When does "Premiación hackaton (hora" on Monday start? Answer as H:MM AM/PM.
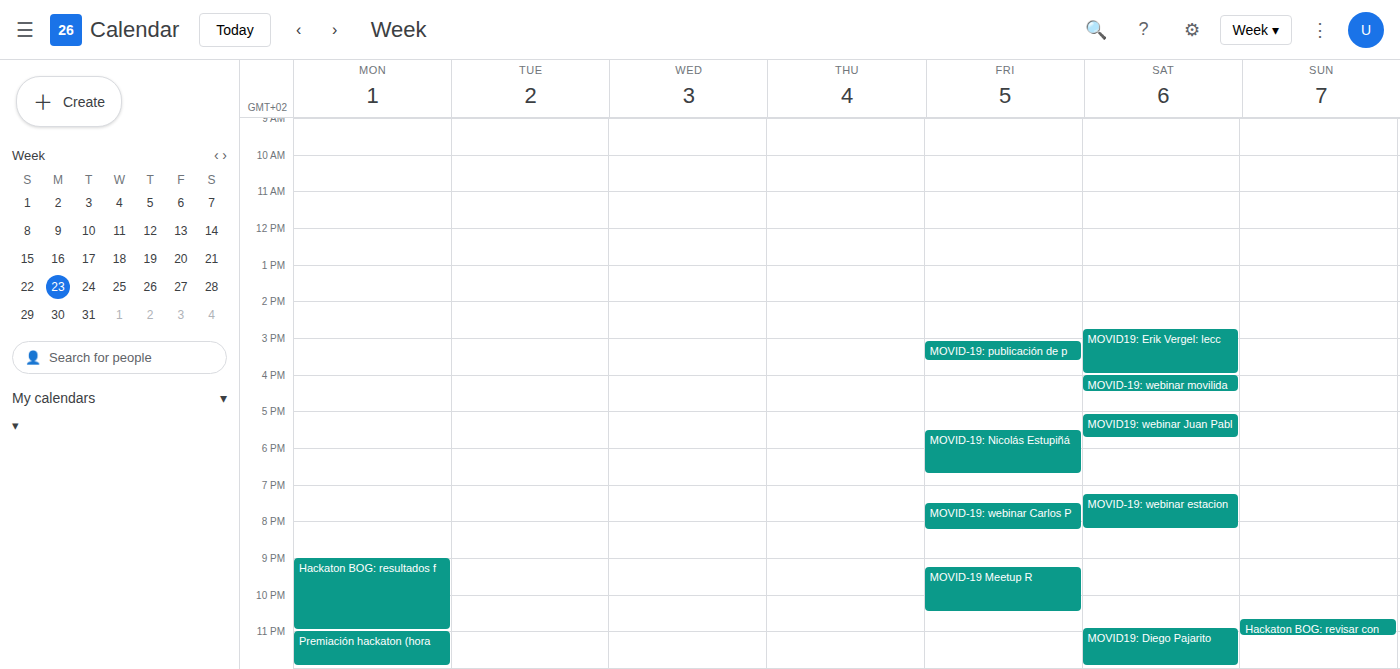
11:00 PM